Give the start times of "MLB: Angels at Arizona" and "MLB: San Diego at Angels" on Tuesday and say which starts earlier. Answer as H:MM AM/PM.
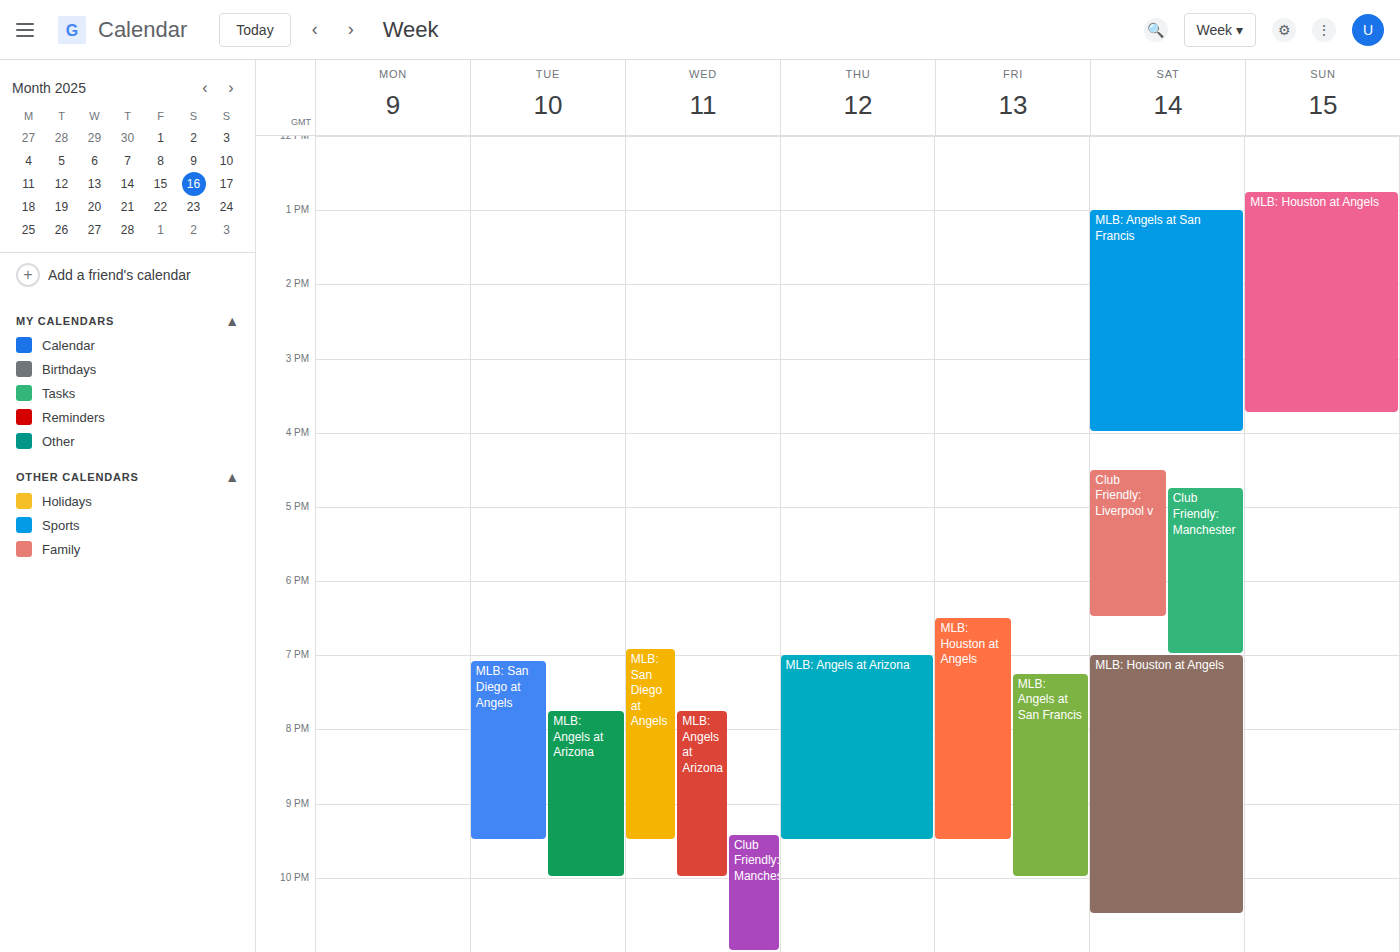
"MLB: San Diego at Angels" 7:05 PM; "MLB: Angels at Arizona" 7:45 PM.